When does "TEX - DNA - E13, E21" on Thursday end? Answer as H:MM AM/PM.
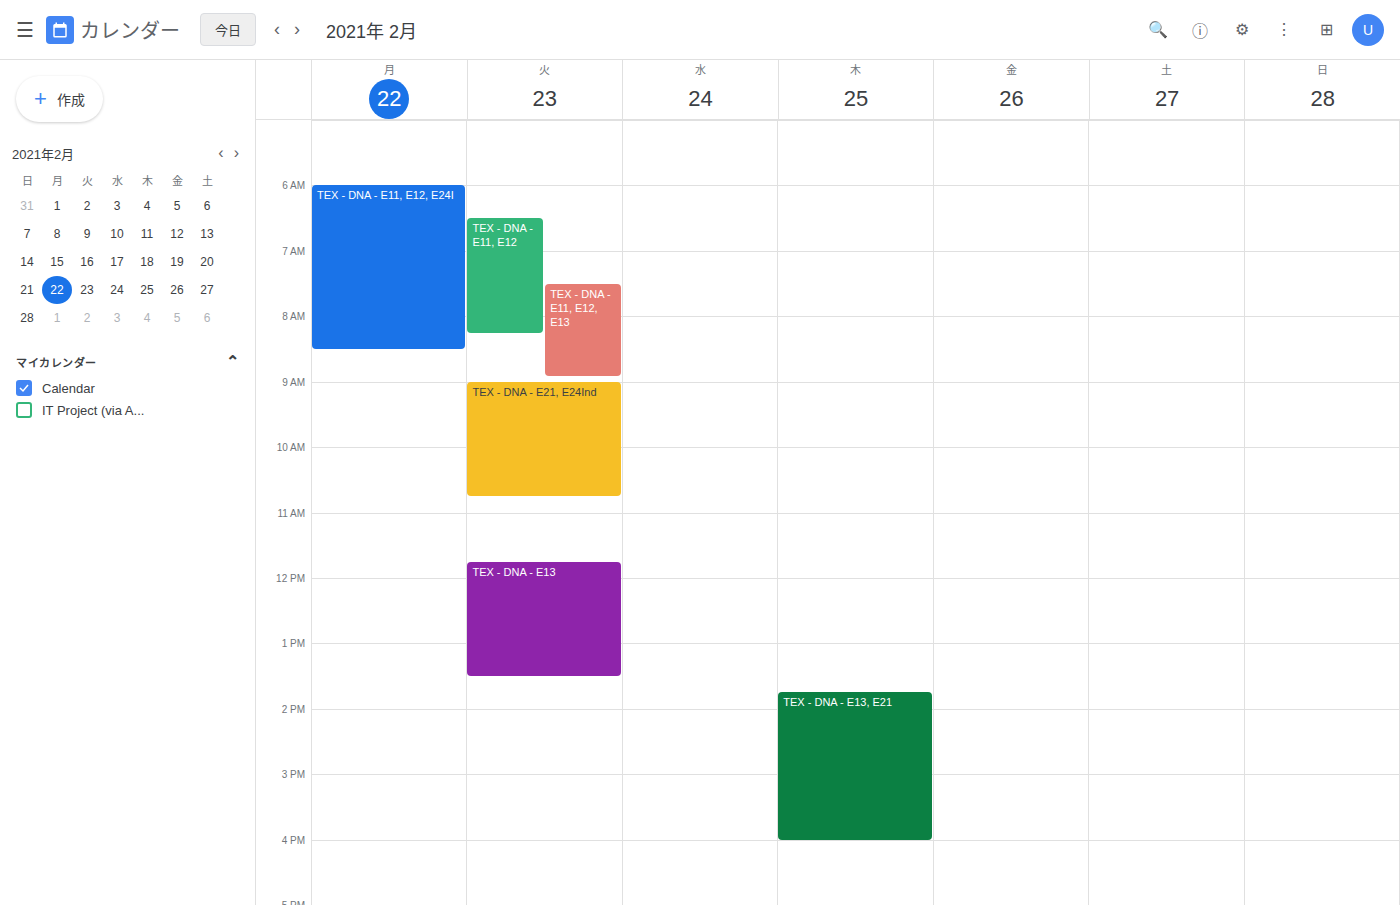
4:00 PM